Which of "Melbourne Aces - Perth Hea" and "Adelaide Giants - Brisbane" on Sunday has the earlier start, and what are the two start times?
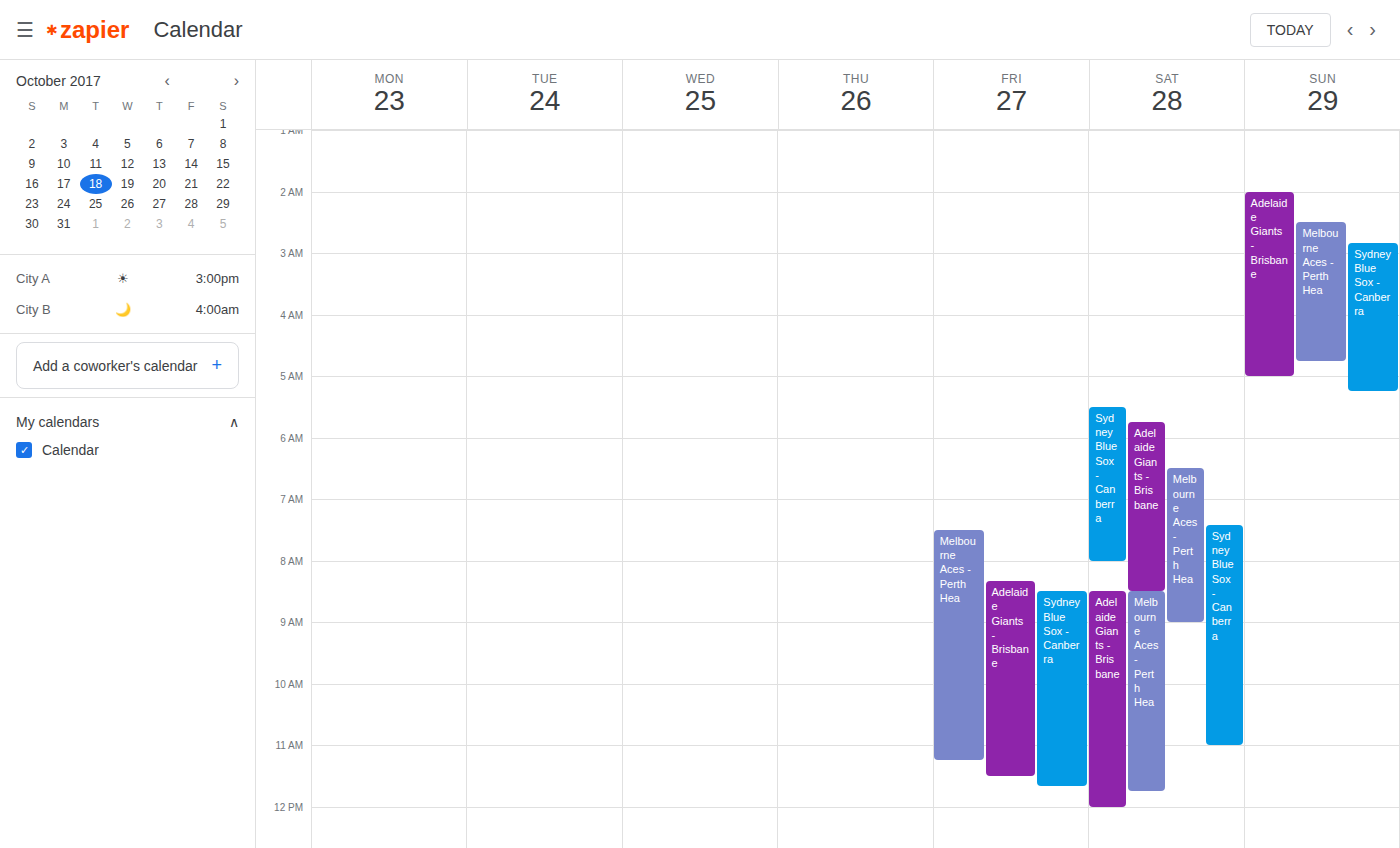
"Adelaide Giants - Brisbane" 2:00 AM; "Melbourne Aces - Perth Hea" 2:30 AM.